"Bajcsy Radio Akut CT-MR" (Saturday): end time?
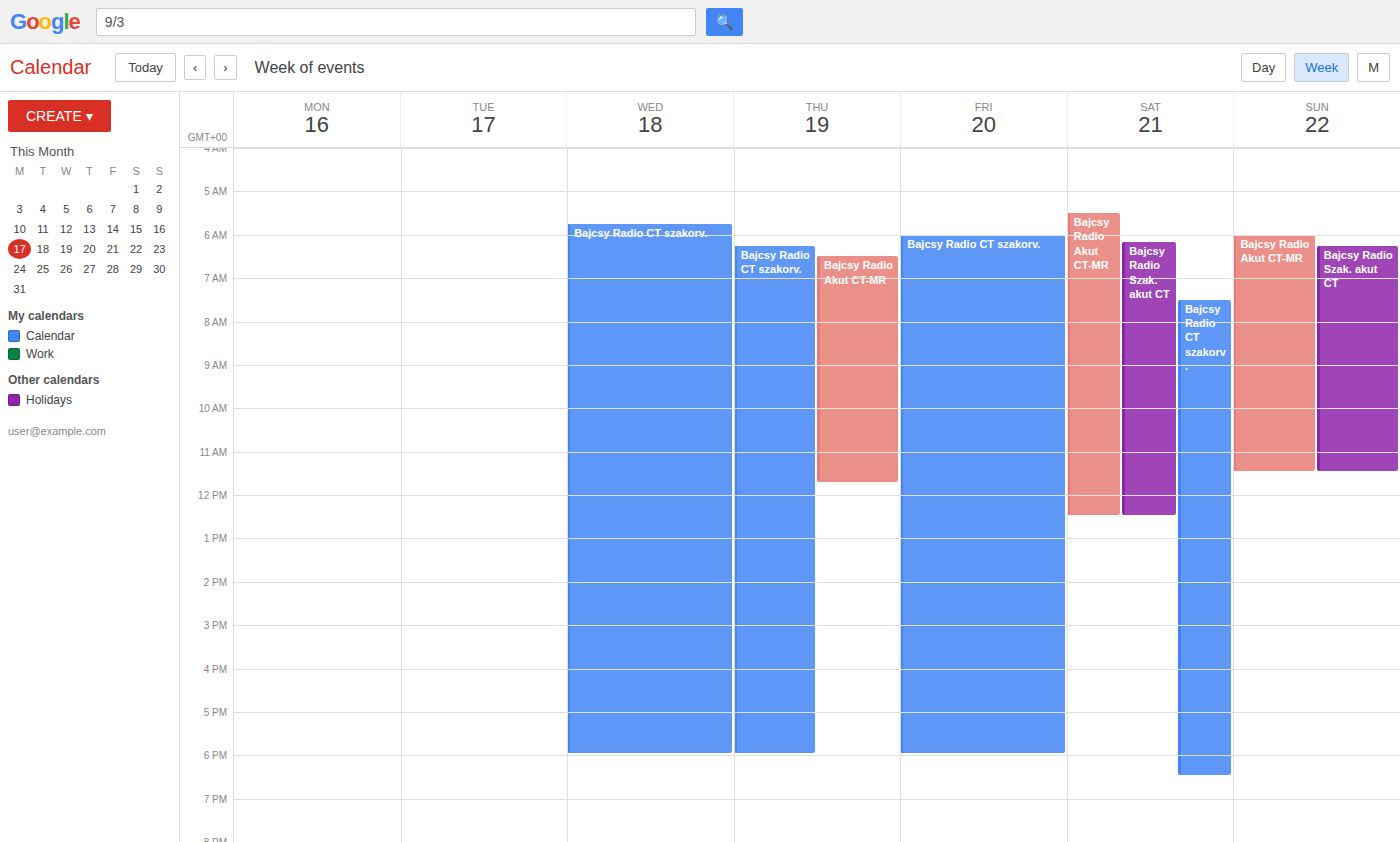
12:30 PM